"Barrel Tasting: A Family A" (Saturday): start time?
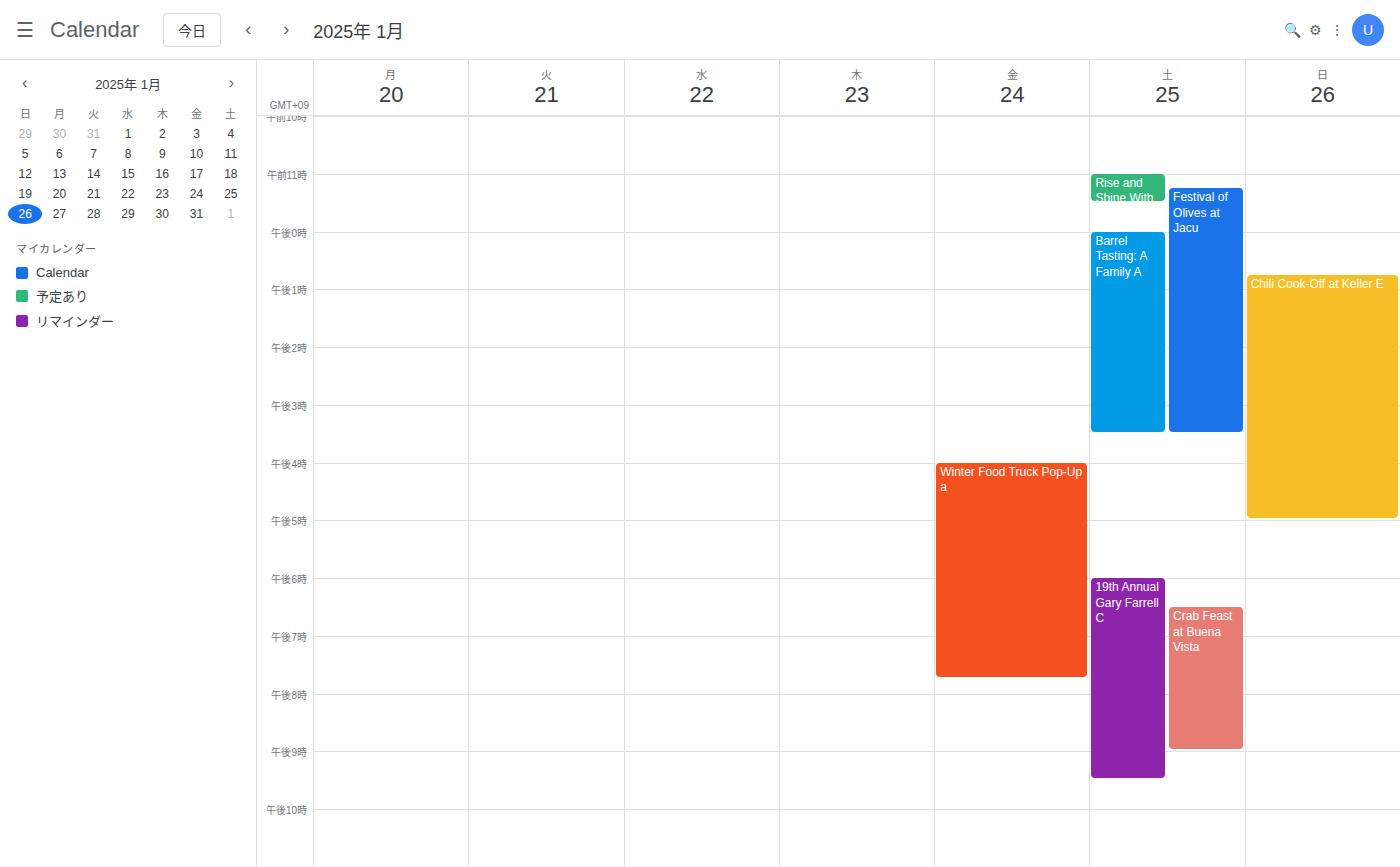
12:00 PM